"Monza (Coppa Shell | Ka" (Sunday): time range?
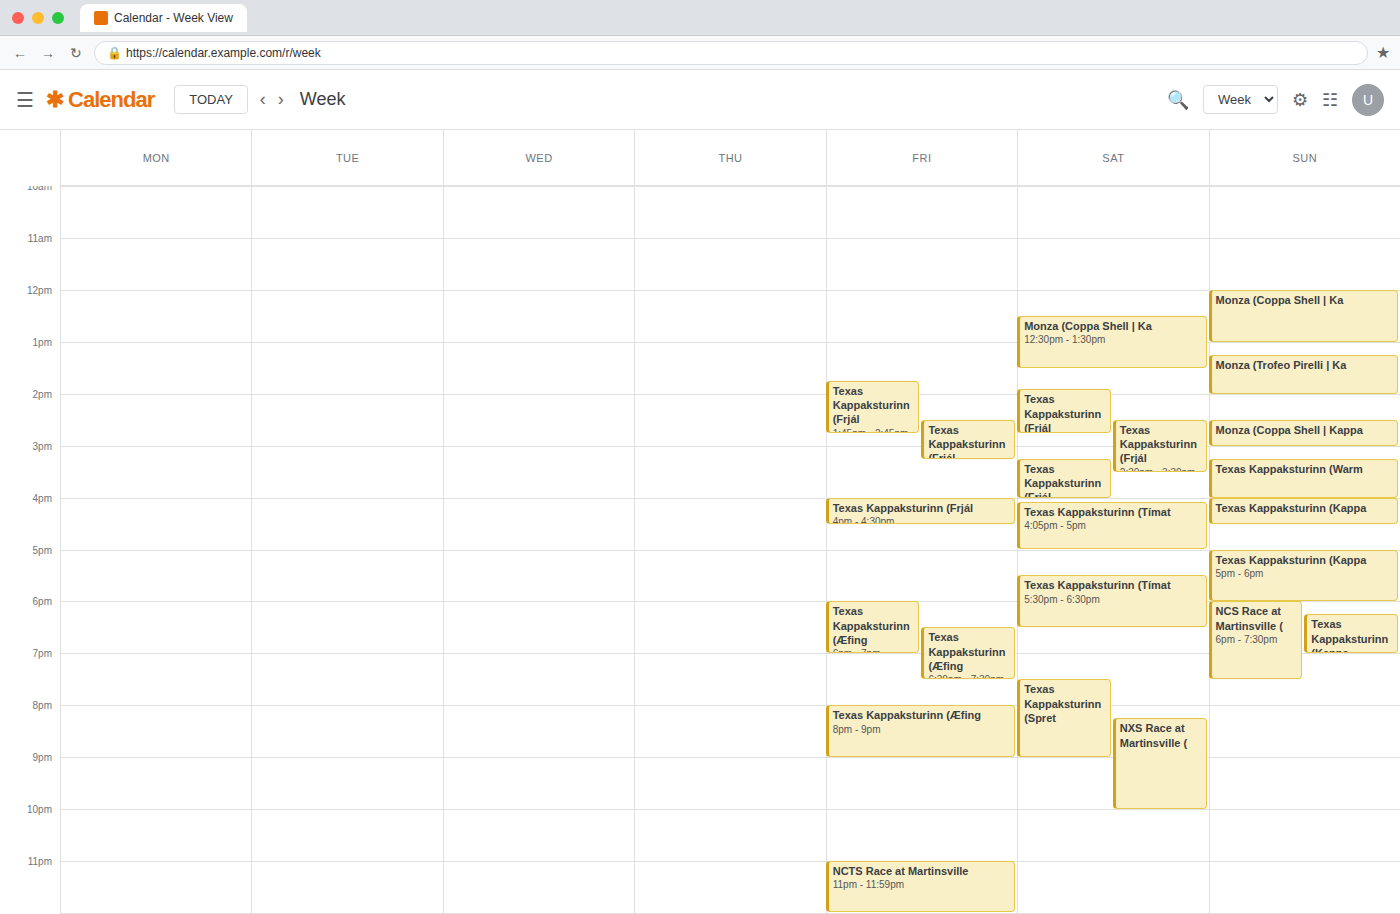
12:00 PM to 1:00 PM